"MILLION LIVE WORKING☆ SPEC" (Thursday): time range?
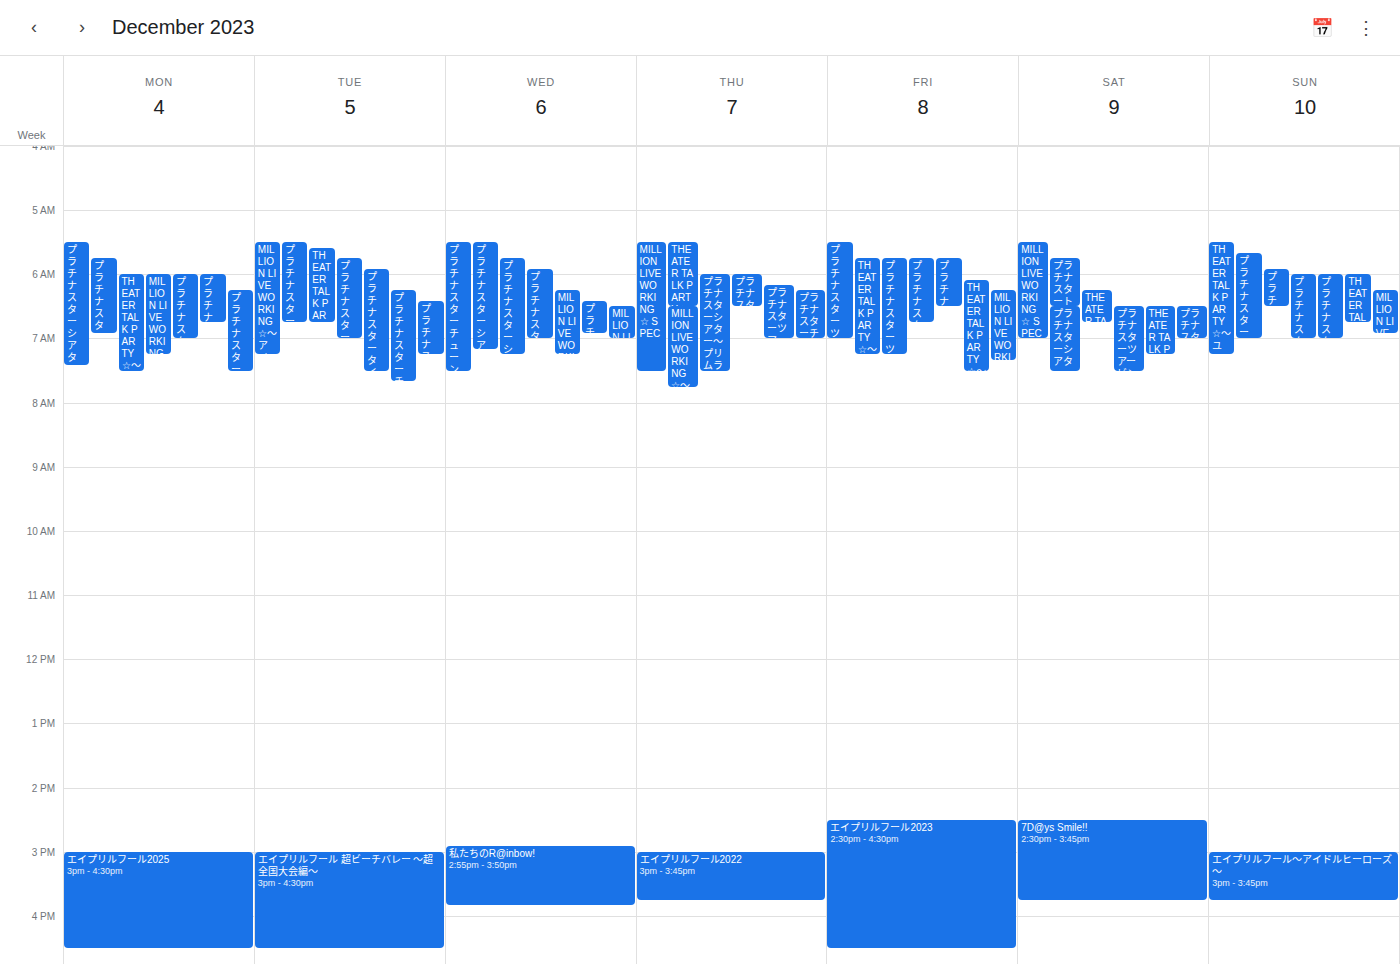
5:30 AM to 7:30 AM